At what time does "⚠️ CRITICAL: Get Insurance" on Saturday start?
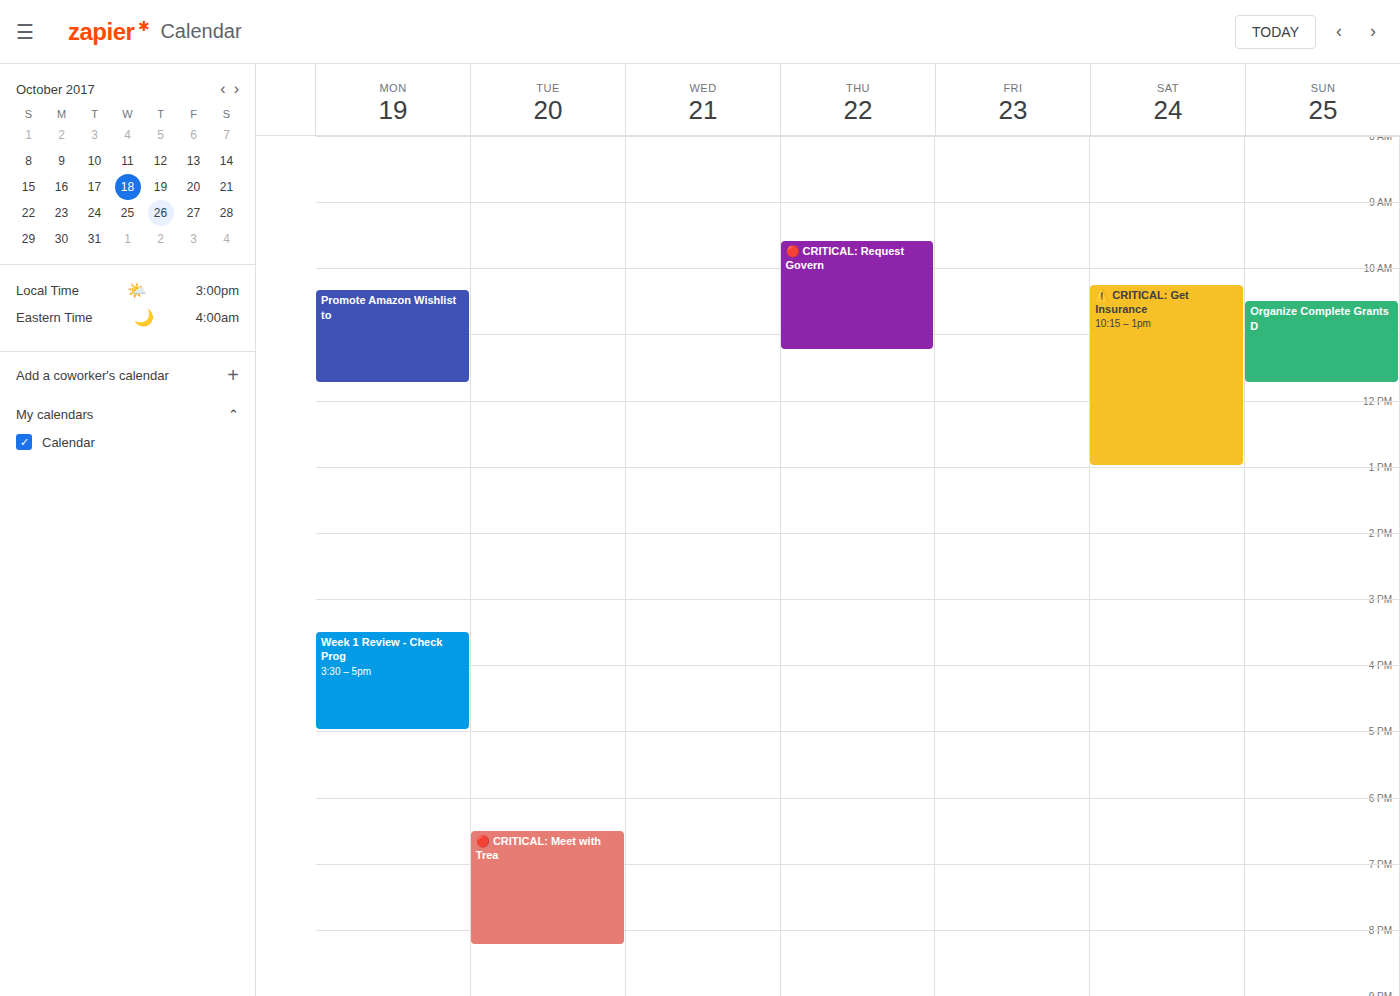
10:15 AM